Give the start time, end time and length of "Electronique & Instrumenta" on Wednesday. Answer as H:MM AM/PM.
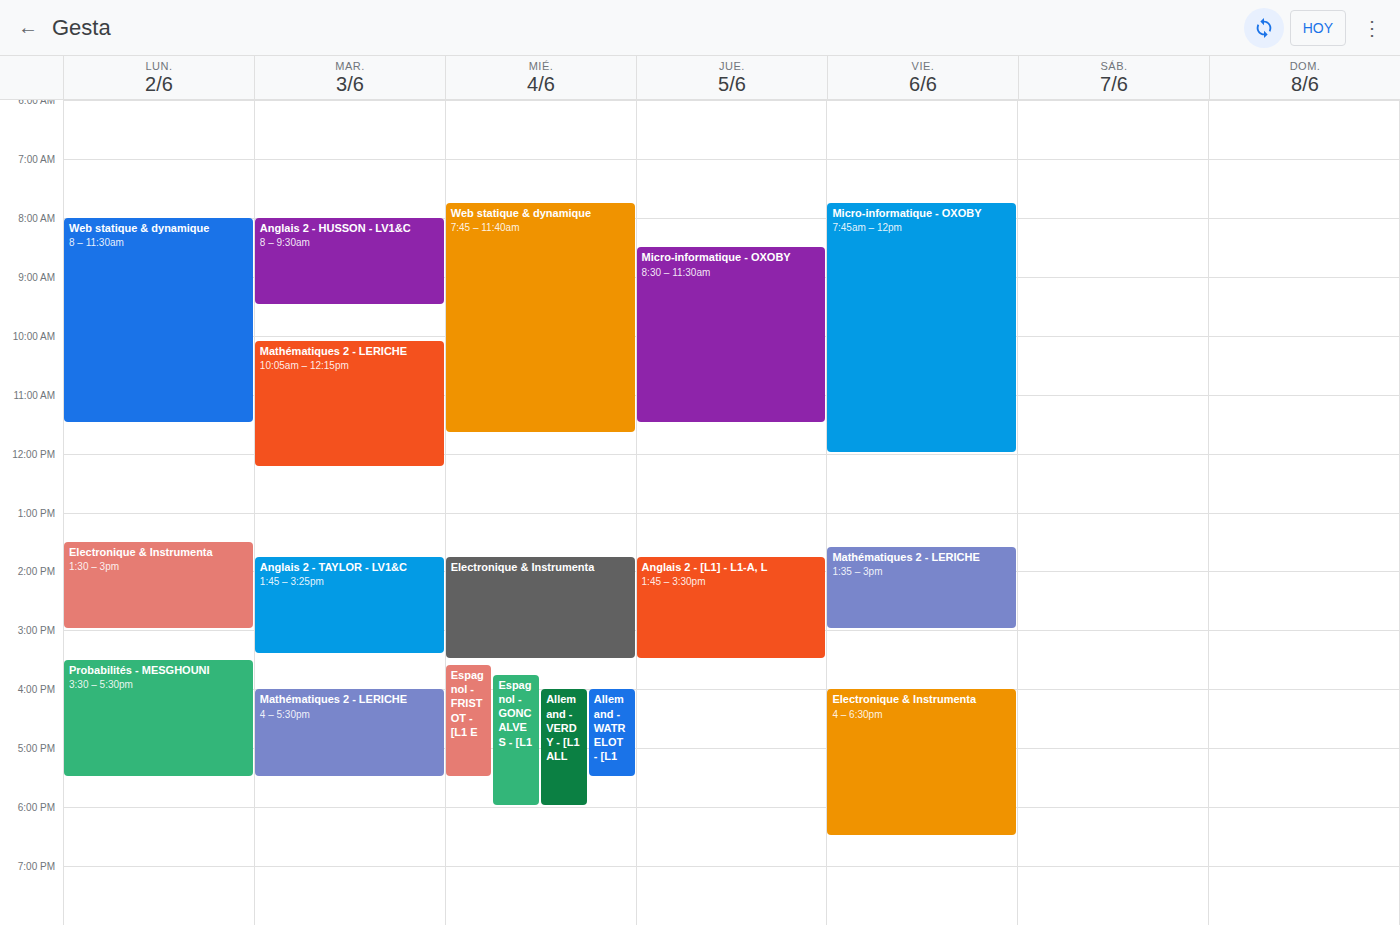
1:45 PM to 3:30 PM, 1 hour 45 minutes